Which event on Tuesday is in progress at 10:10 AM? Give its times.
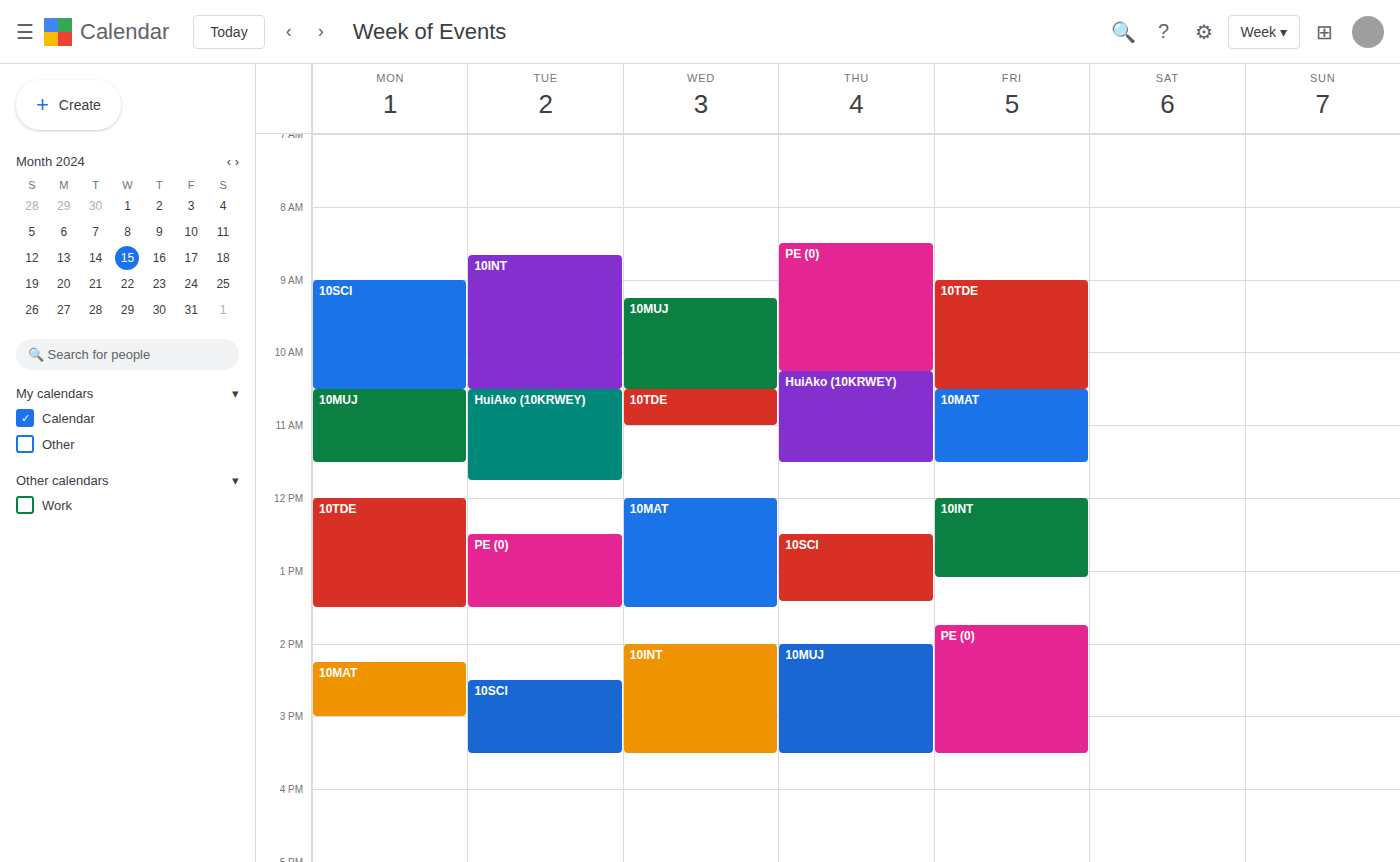
"10INT", 8:40 AM to 10:30 AM